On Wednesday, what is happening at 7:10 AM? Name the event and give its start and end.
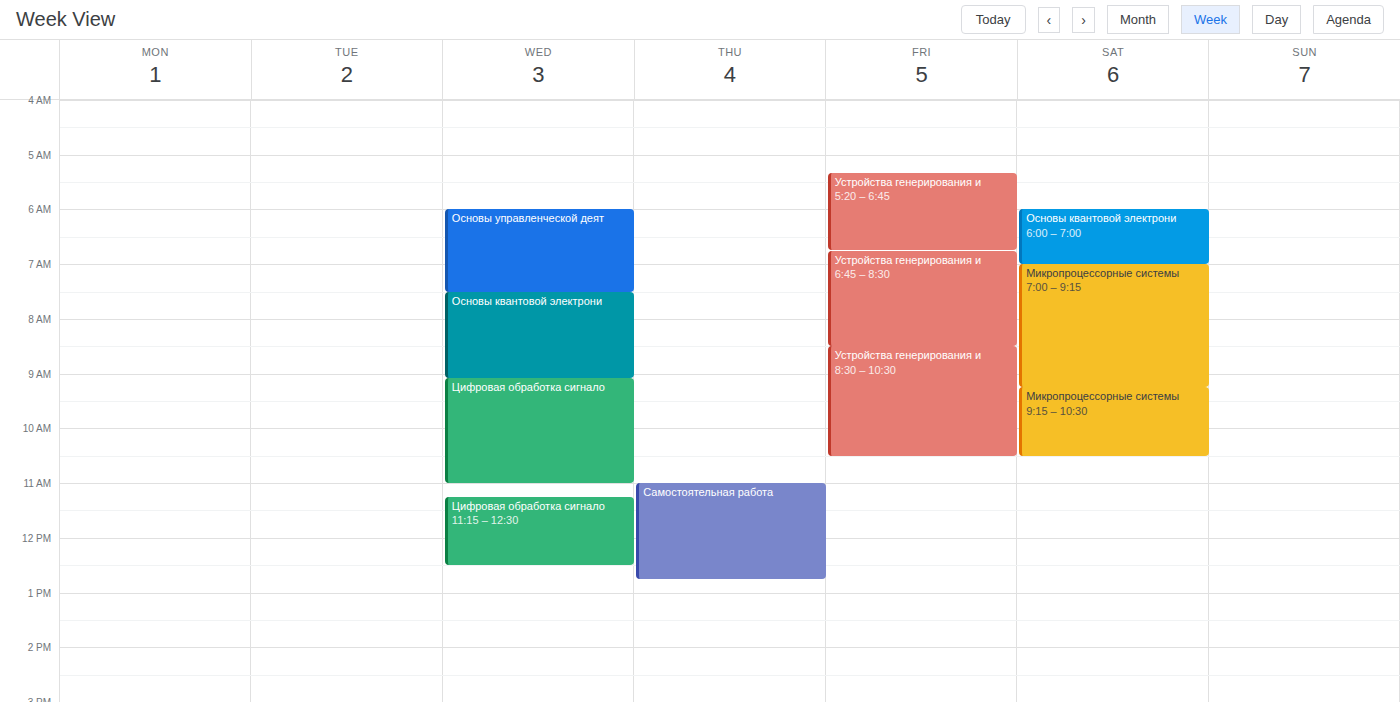
"Основы управленческой деят", 6:00 AM to 7:30 AM